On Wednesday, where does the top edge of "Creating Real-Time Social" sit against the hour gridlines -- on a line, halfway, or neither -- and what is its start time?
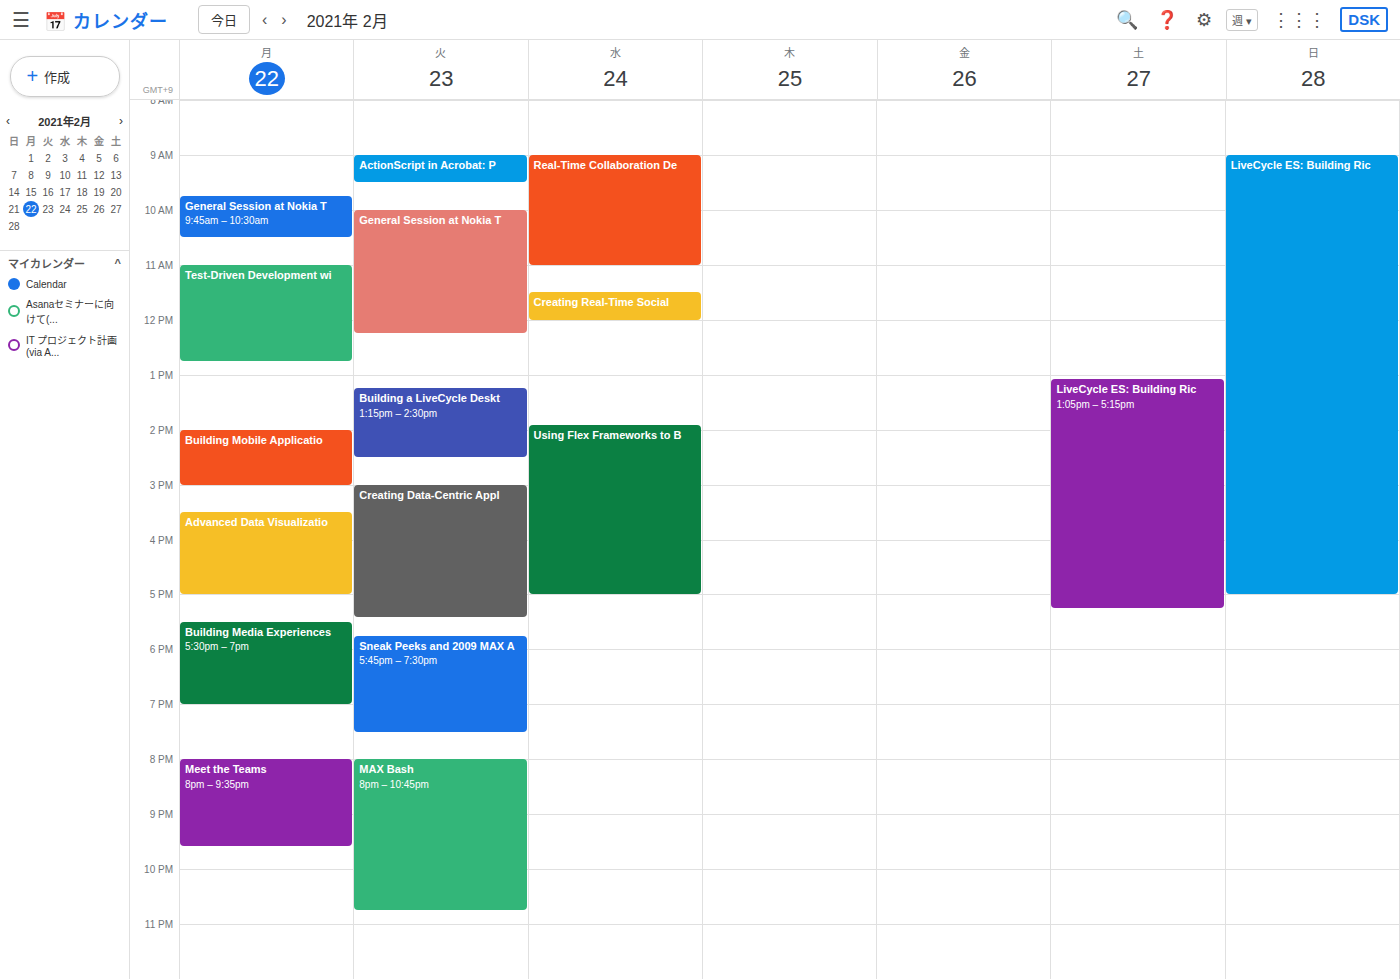
11:30 AM -- halfway between the 11 AM and 12 PM lines.